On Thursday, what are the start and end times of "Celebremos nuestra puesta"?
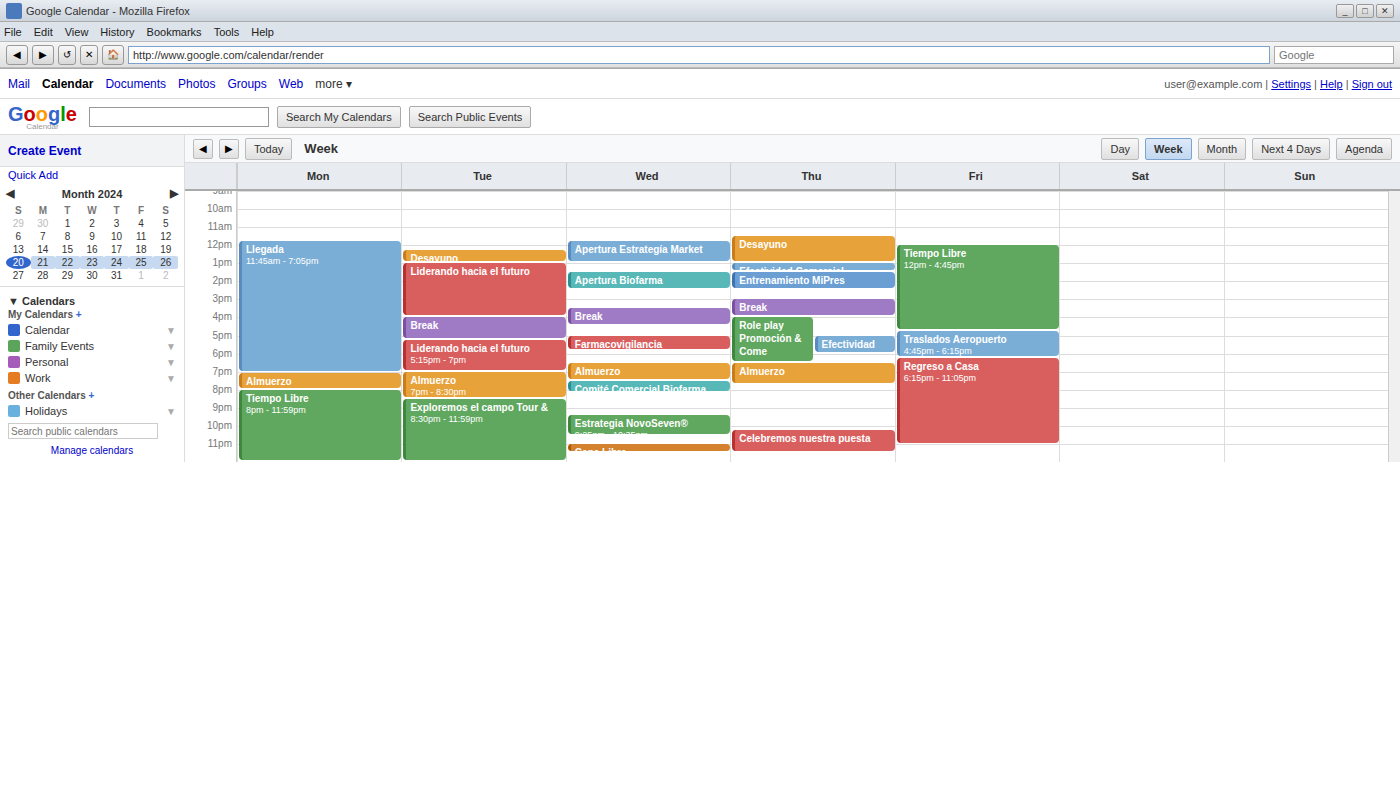
22:15 to 23:30